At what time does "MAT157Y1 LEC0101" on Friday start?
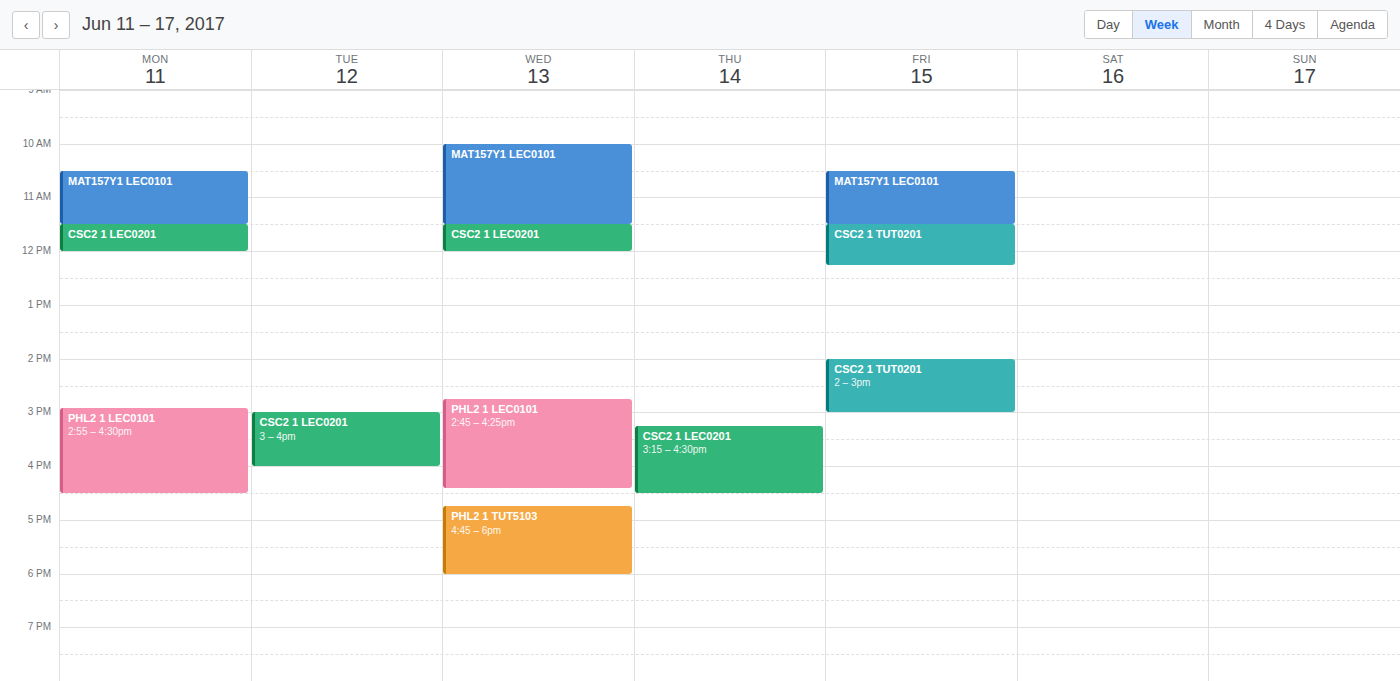
10:30 AM